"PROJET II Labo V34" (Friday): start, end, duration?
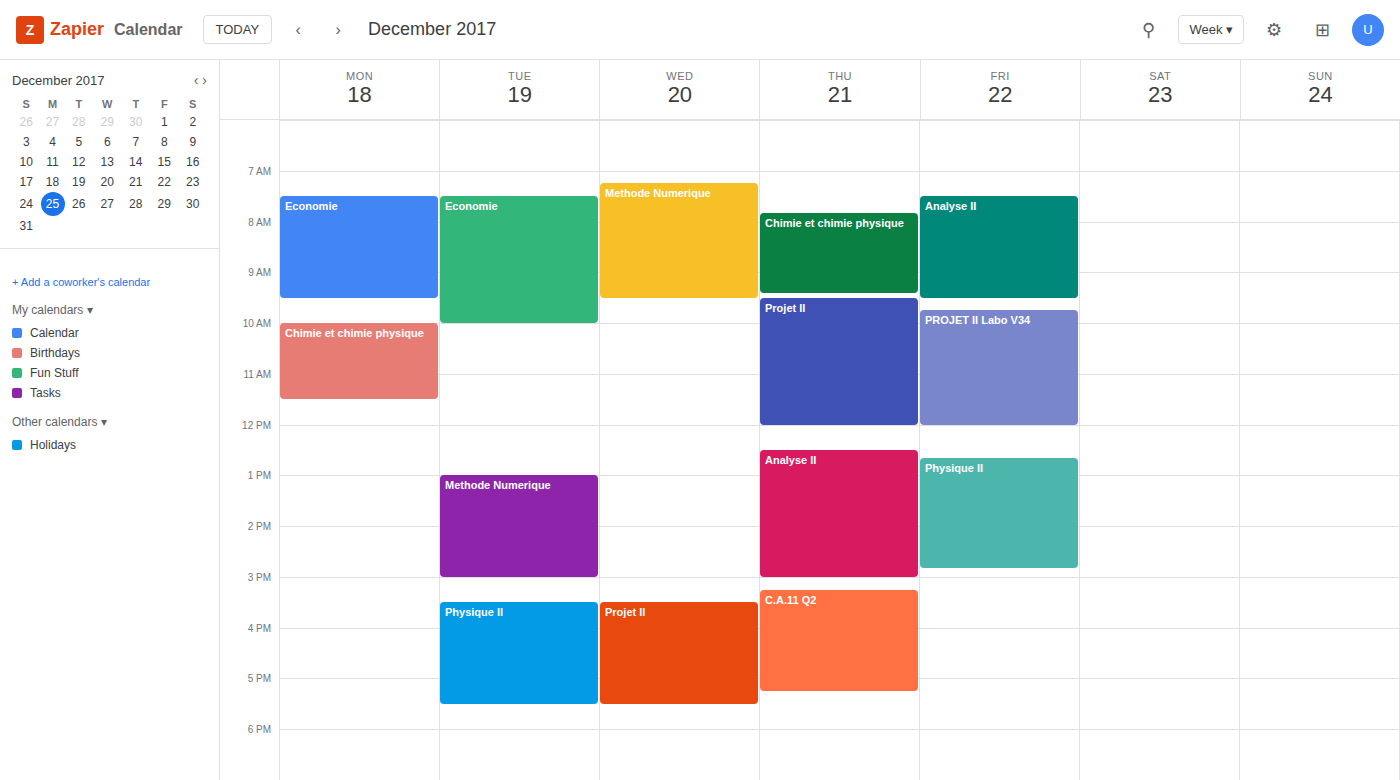
09:45 to 12:00, 2 hours 15 minutes